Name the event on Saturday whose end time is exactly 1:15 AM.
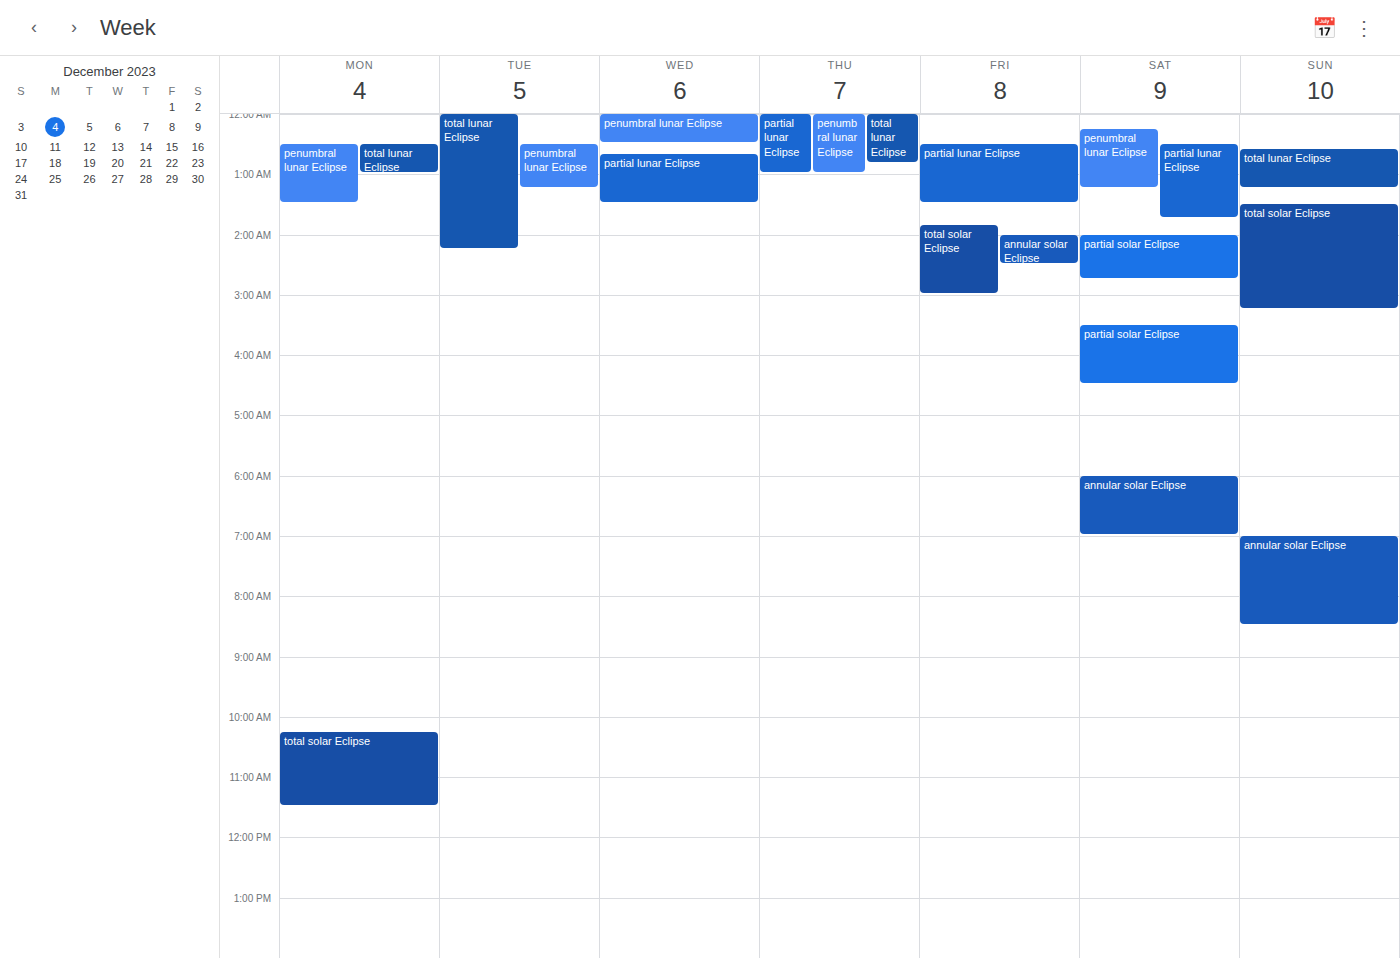
"penumbral lunar Eclipse"